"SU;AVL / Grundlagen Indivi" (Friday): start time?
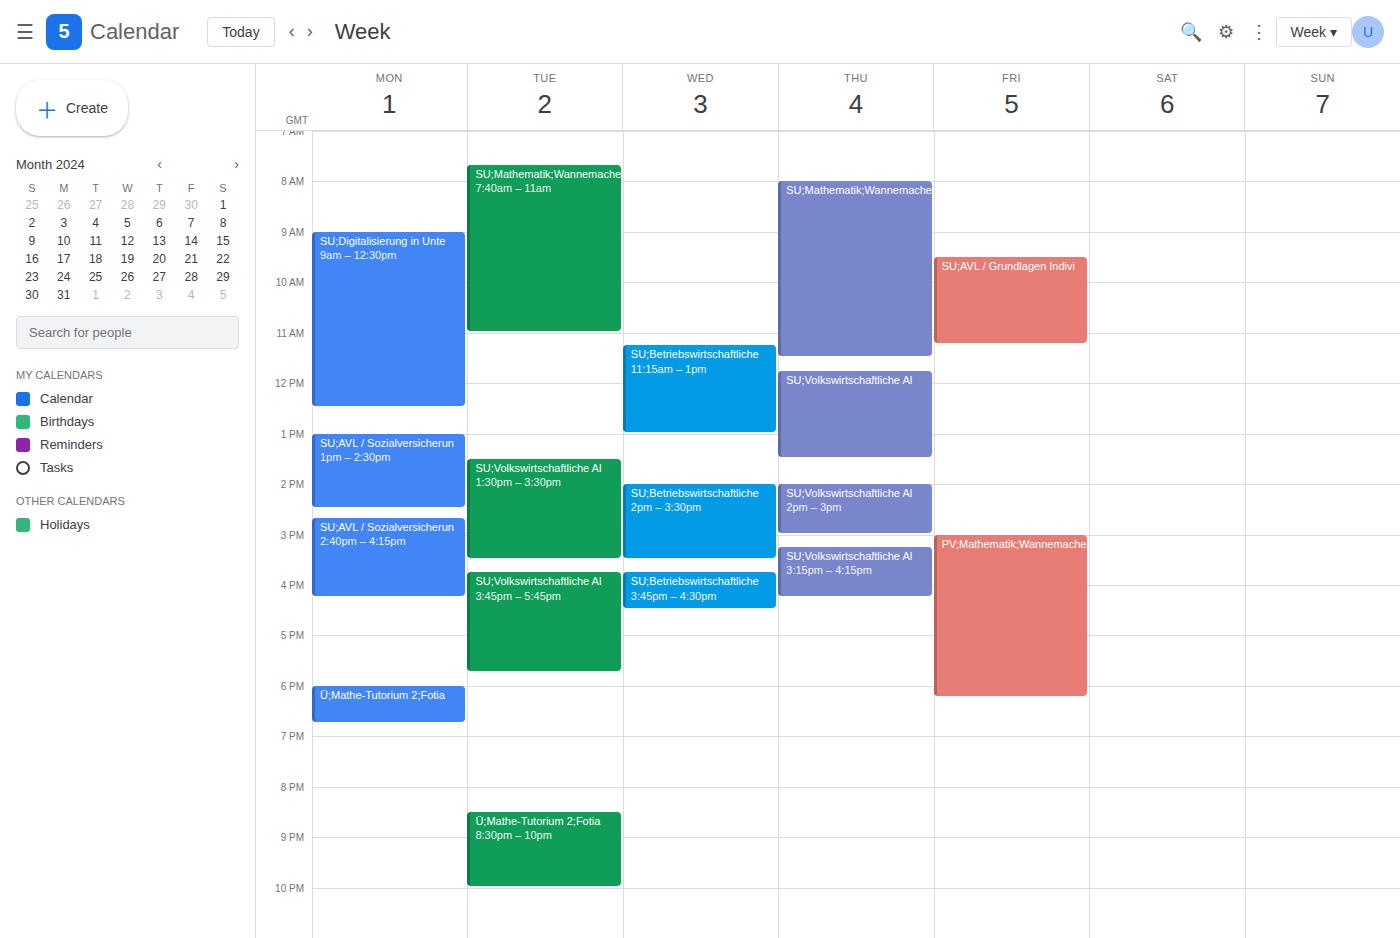
09:30